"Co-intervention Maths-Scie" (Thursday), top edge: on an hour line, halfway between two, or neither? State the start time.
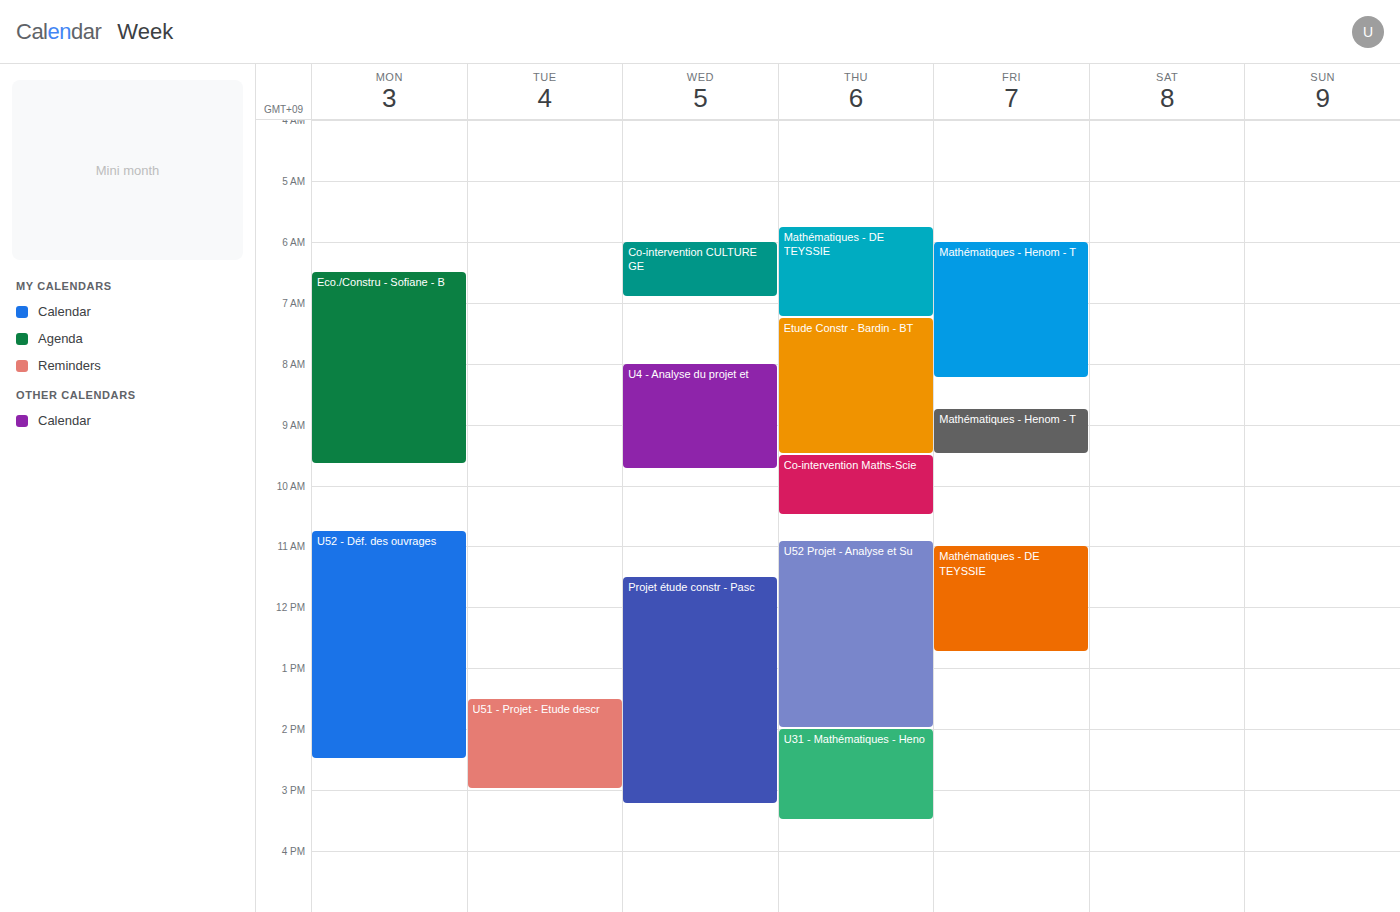
9:30 AM -- halfway between the 9 AM and 10 AM lines.